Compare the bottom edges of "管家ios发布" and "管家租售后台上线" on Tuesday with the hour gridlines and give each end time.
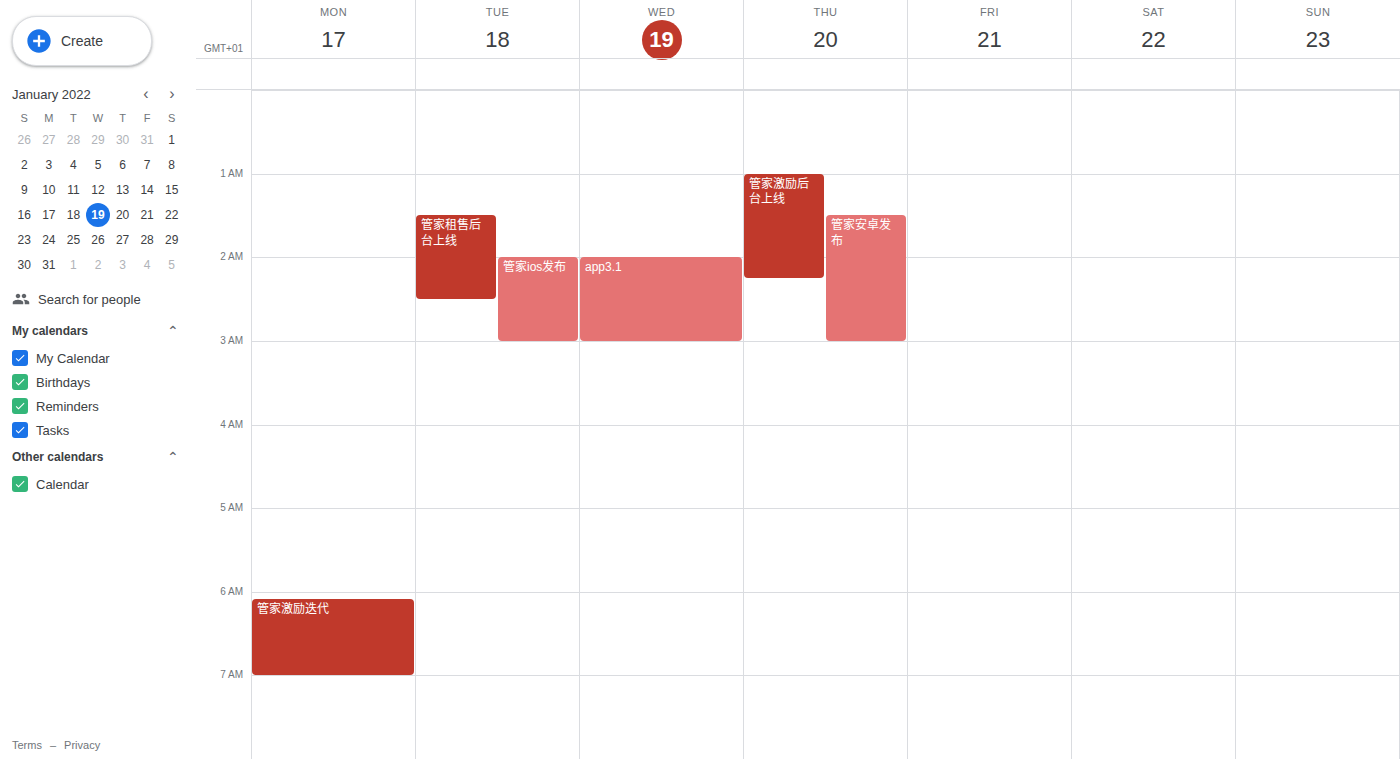
"管家ios发布": 3:00 AM, exactly on the 3 AM line. "管家租售后台上线": 2:30 AM, halfway between the 2 AM and 3 AM lines.